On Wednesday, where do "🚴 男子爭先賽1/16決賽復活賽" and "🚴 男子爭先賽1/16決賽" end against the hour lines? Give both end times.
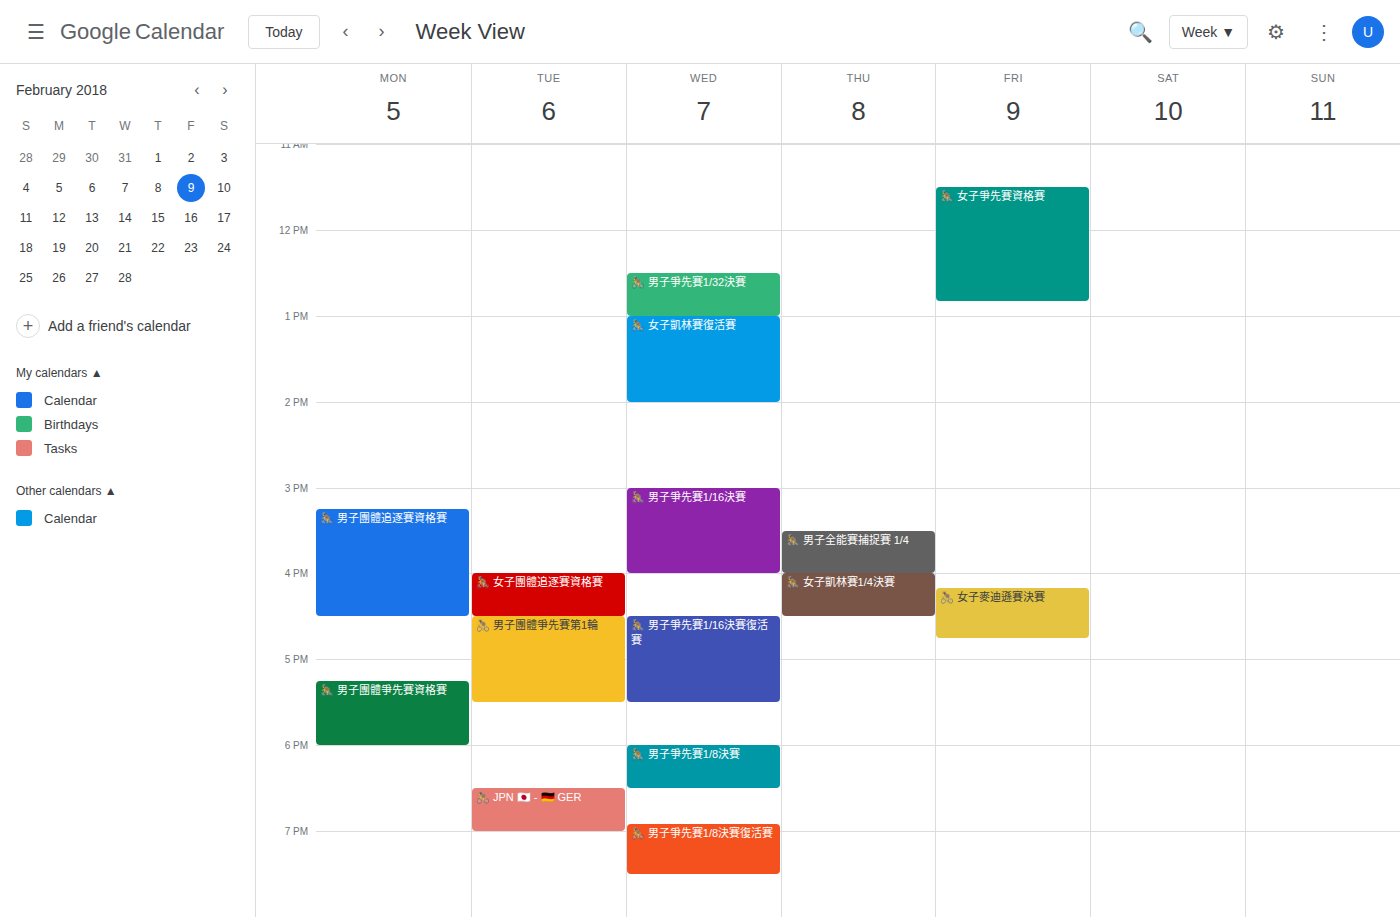
"🚴 男子爭先賽1/16決賽復活賽": 5:30 PM, halfway between the 5 PM and 6 PM lines. "🚴 男子爭先賽1/16決賽": 4:00 PM, exactly on the 4 PM line.